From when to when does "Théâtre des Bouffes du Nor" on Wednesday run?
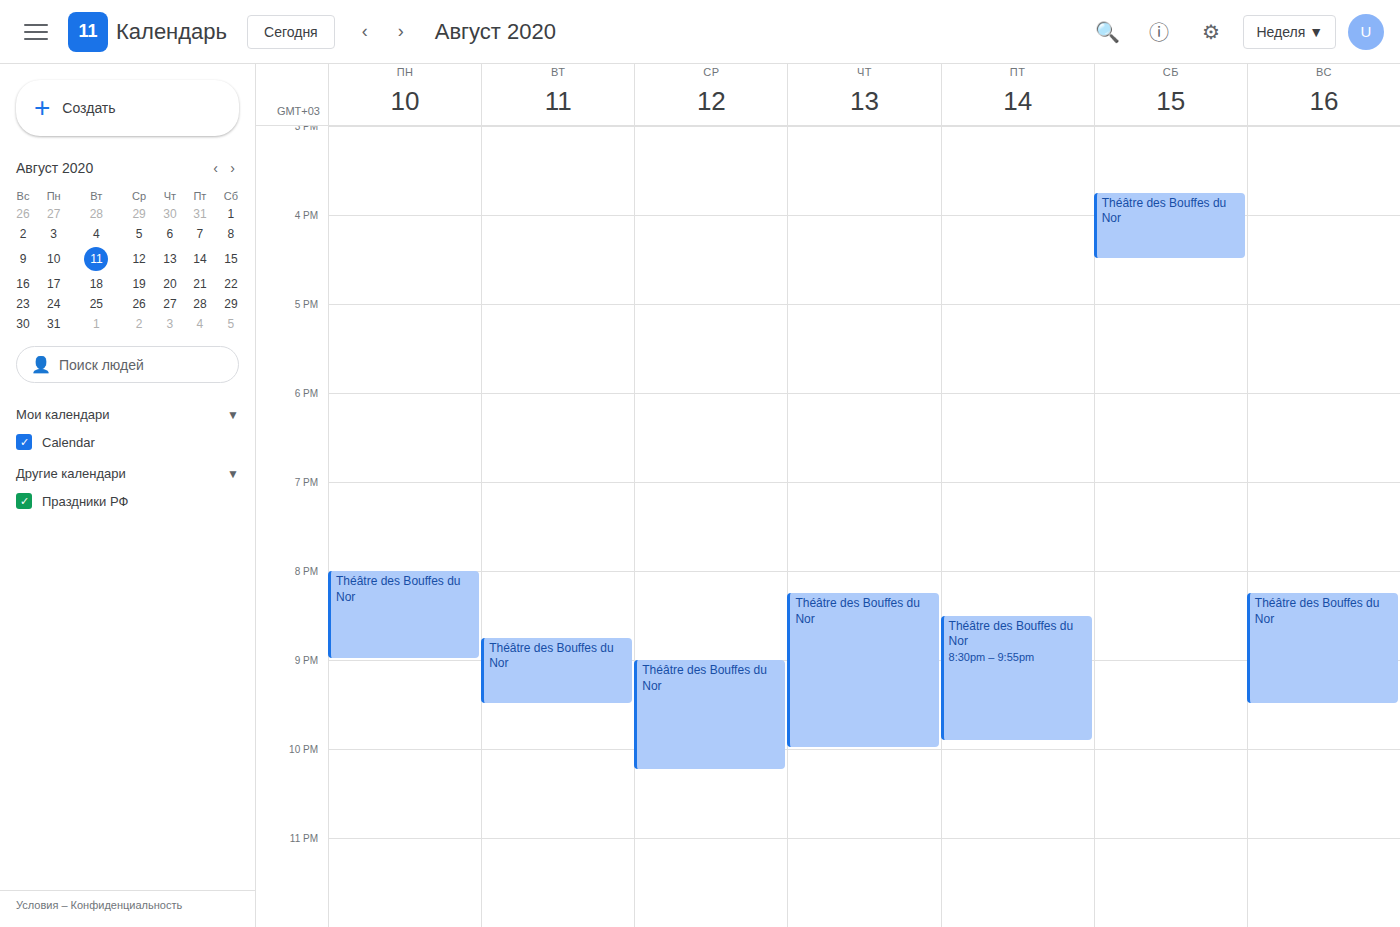
21:00 to 22:15